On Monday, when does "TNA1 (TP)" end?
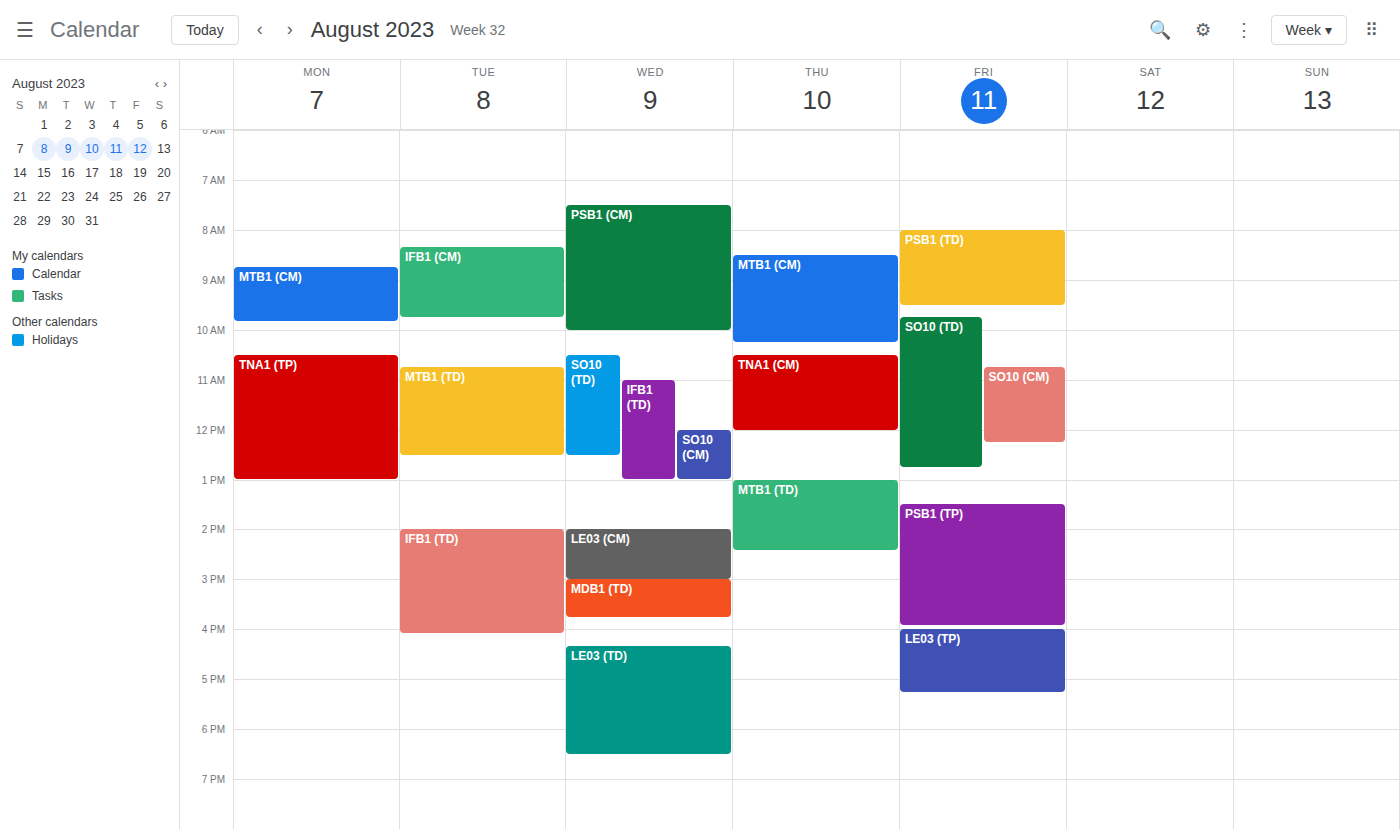
13:00